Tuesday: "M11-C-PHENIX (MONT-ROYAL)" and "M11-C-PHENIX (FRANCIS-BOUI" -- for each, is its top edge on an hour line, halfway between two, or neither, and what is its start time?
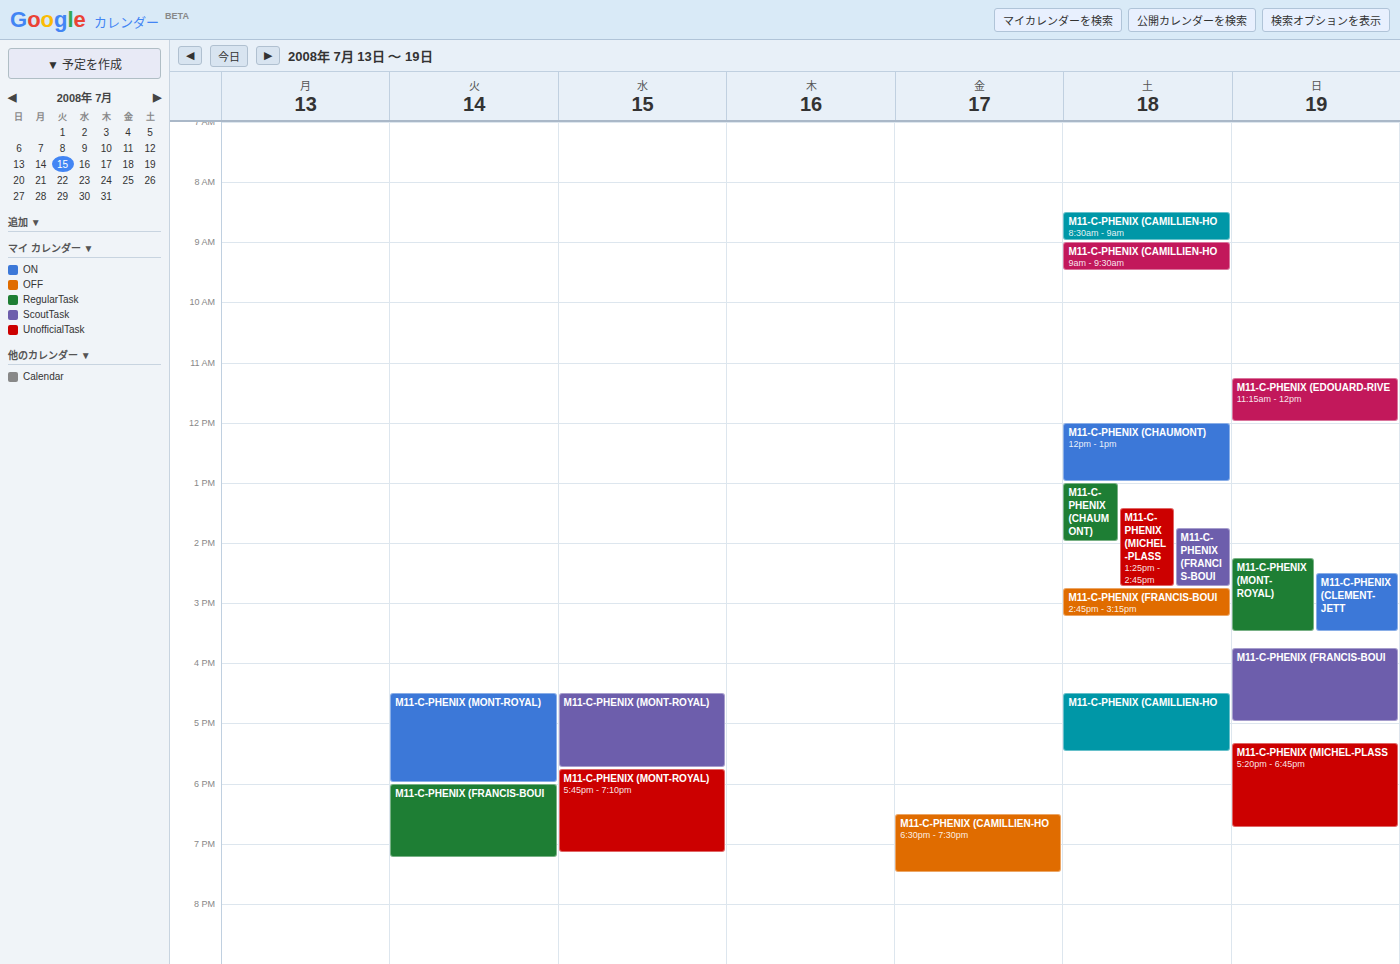
"M11-C-PHENIX (MONT-ROYAL)": 4:30 PM, halfway between the 4 PM and 5 PM lines. "M11-C-PHENIX (FRANCIS-BOUI": 6:00 PM, exactly on the 6 PM line.